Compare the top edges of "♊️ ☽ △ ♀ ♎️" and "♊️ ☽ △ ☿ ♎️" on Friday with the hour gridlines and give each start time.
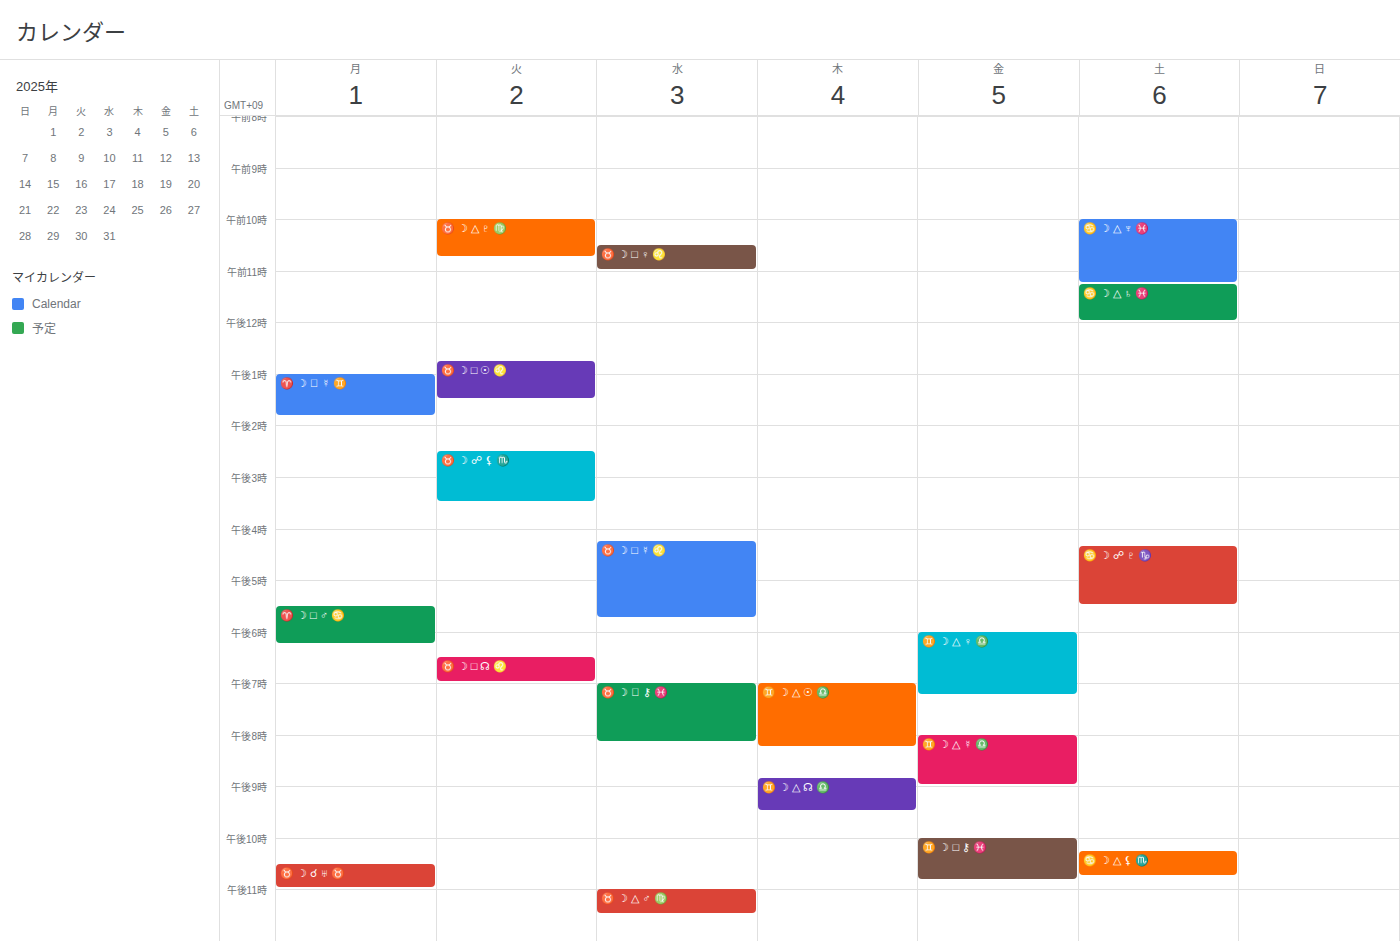
"♊️ ☽ △ ♀ ♎️": 18:00, exactly on the 18:00 line. "♊️ ☽ △ ☿ ♎️": 20:00, exactly on the 20:00 line.